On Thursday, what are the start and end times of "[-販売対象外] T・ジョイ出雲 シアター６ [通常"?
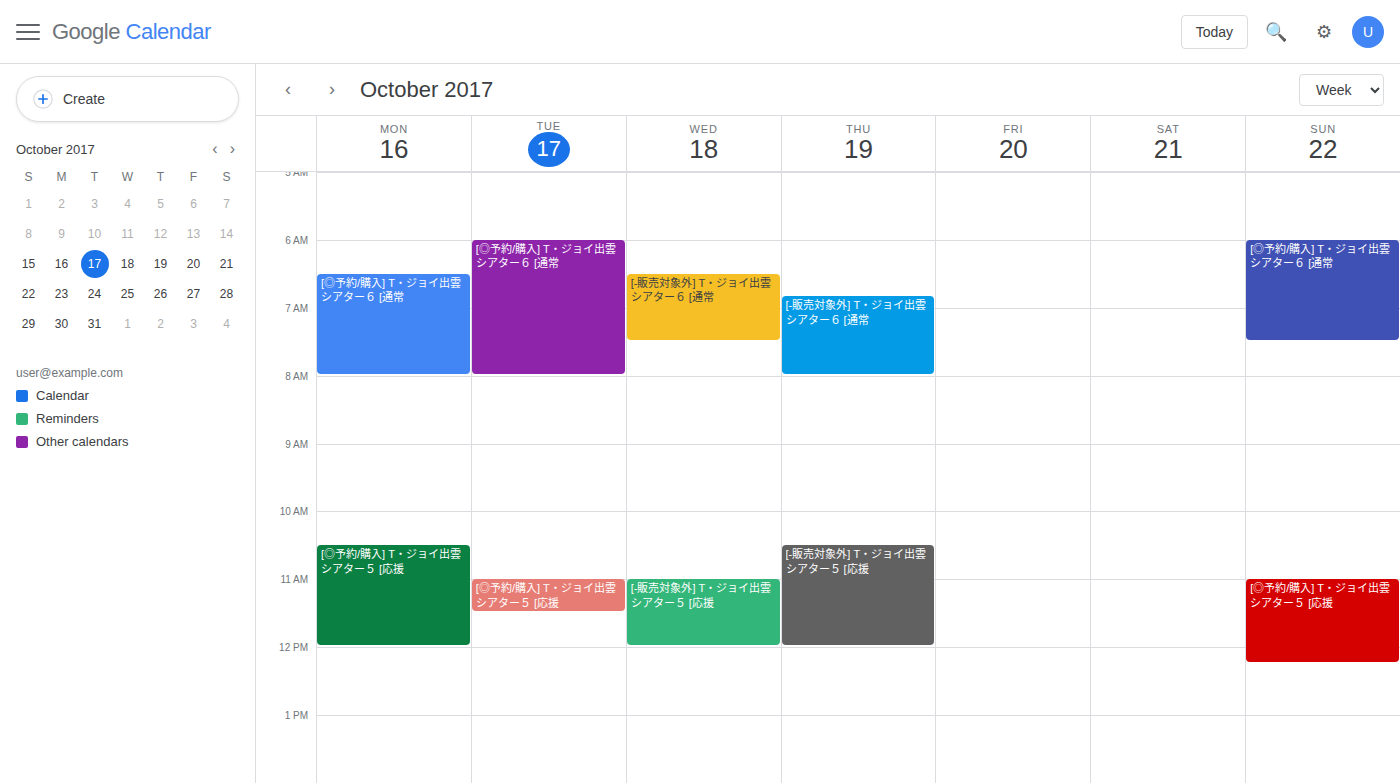
6:50 AM to 8:00 AM